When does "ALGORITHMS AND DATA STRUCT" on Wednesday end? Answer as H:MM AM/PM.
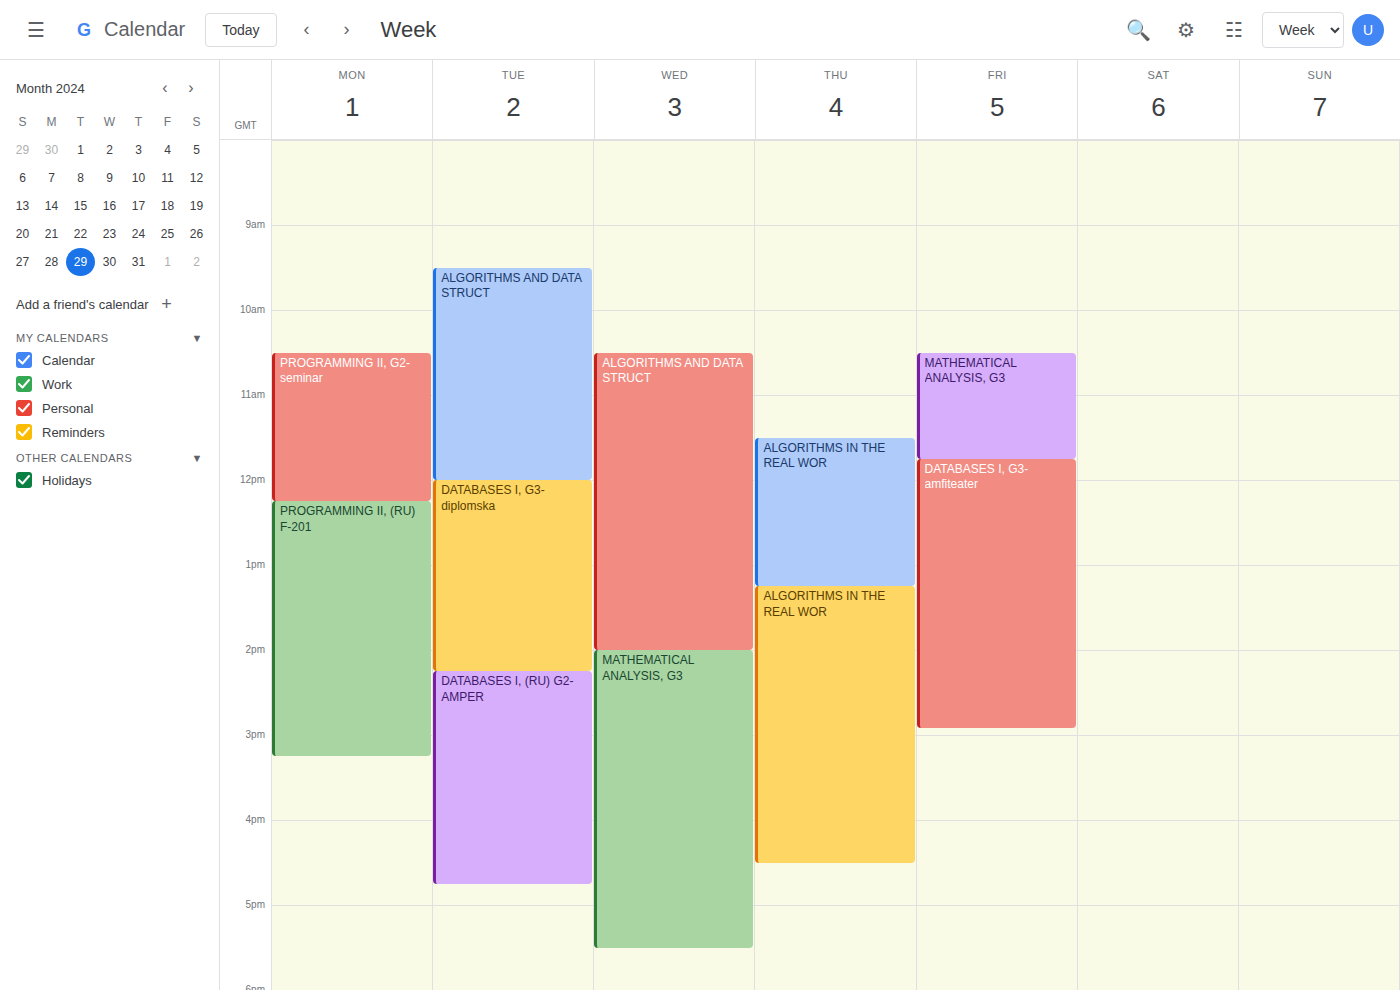
2:00 PM